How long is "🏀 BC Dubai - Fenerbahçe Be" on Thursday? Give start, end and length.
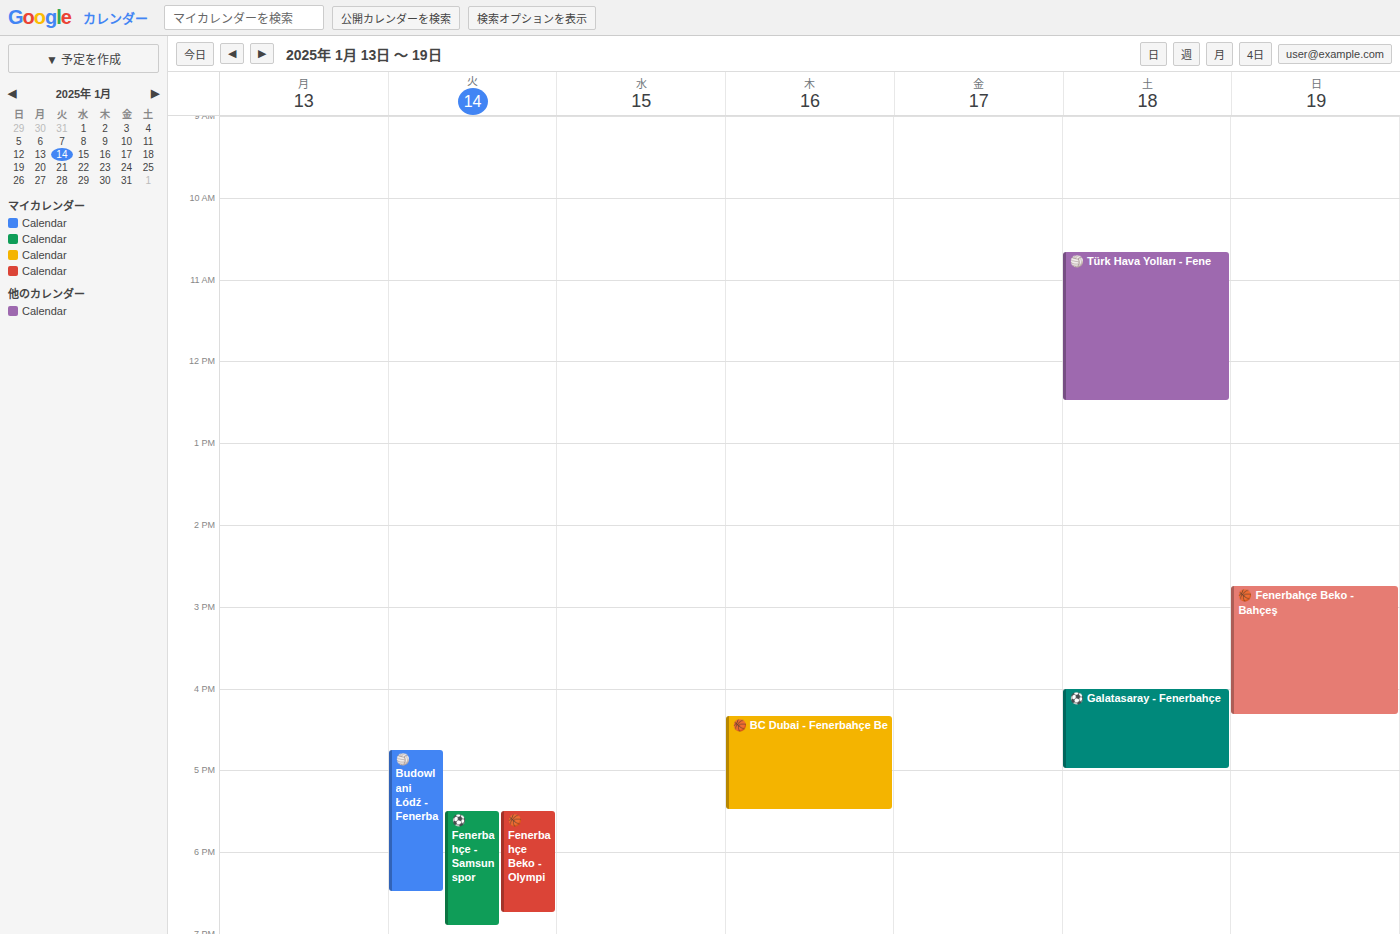
16:20 to 17:30, 1 hour 10 minutes